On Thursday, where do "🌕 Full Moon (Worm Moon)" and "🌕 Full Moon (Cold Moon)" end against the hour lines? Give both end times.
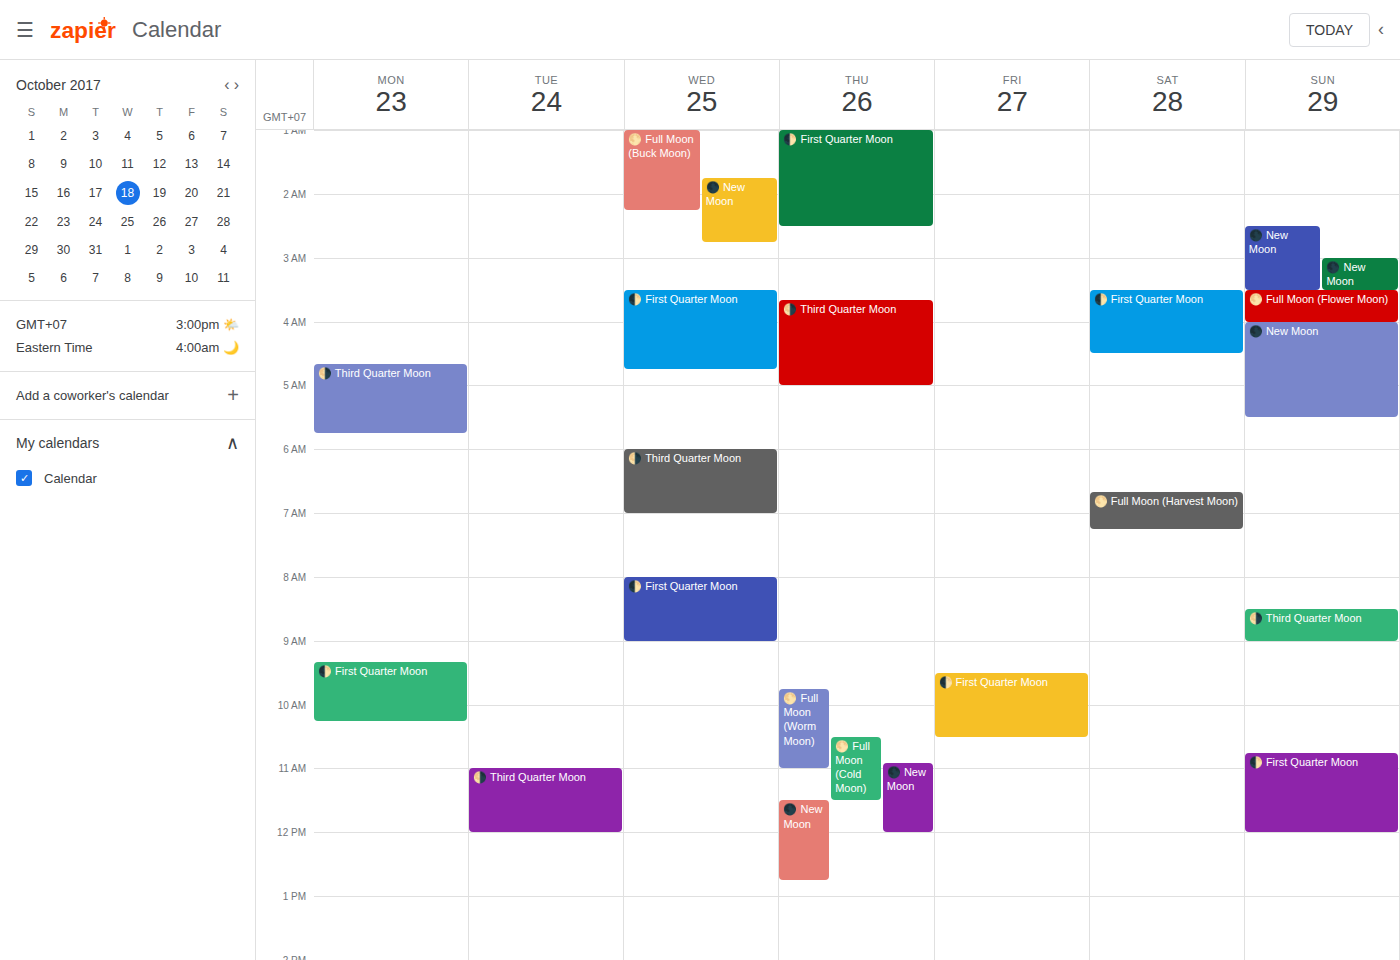
"🌕 Full Moon (Worm Moon)": 11:00 AM, exactly on the 11 AM line. "🌕 Full Moon (Cold Moon)": 11:30 AM, halfway between the 11 AM and 12 PM lines.